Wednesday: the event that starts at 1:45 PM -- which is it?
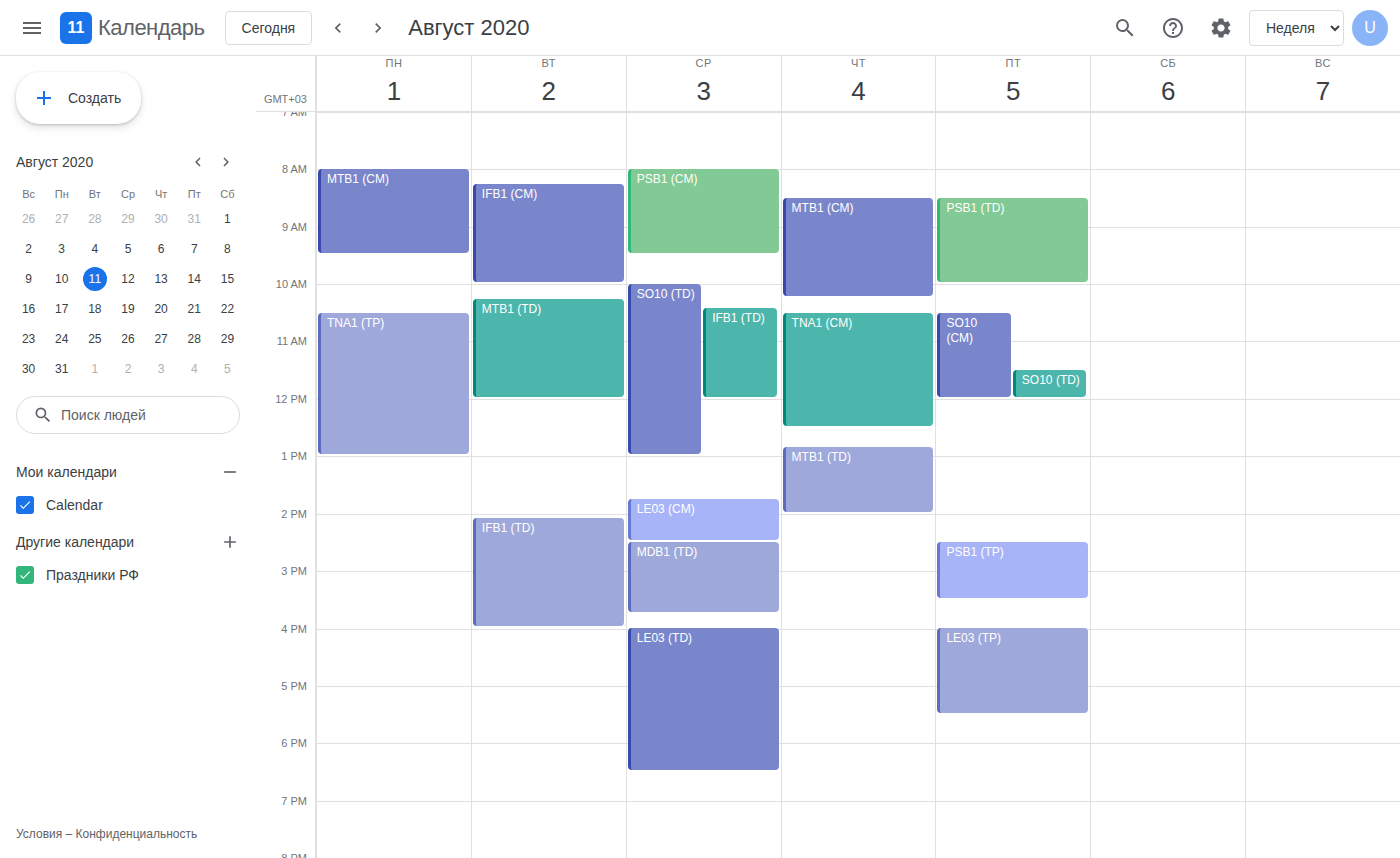
"LE03 (CM)"